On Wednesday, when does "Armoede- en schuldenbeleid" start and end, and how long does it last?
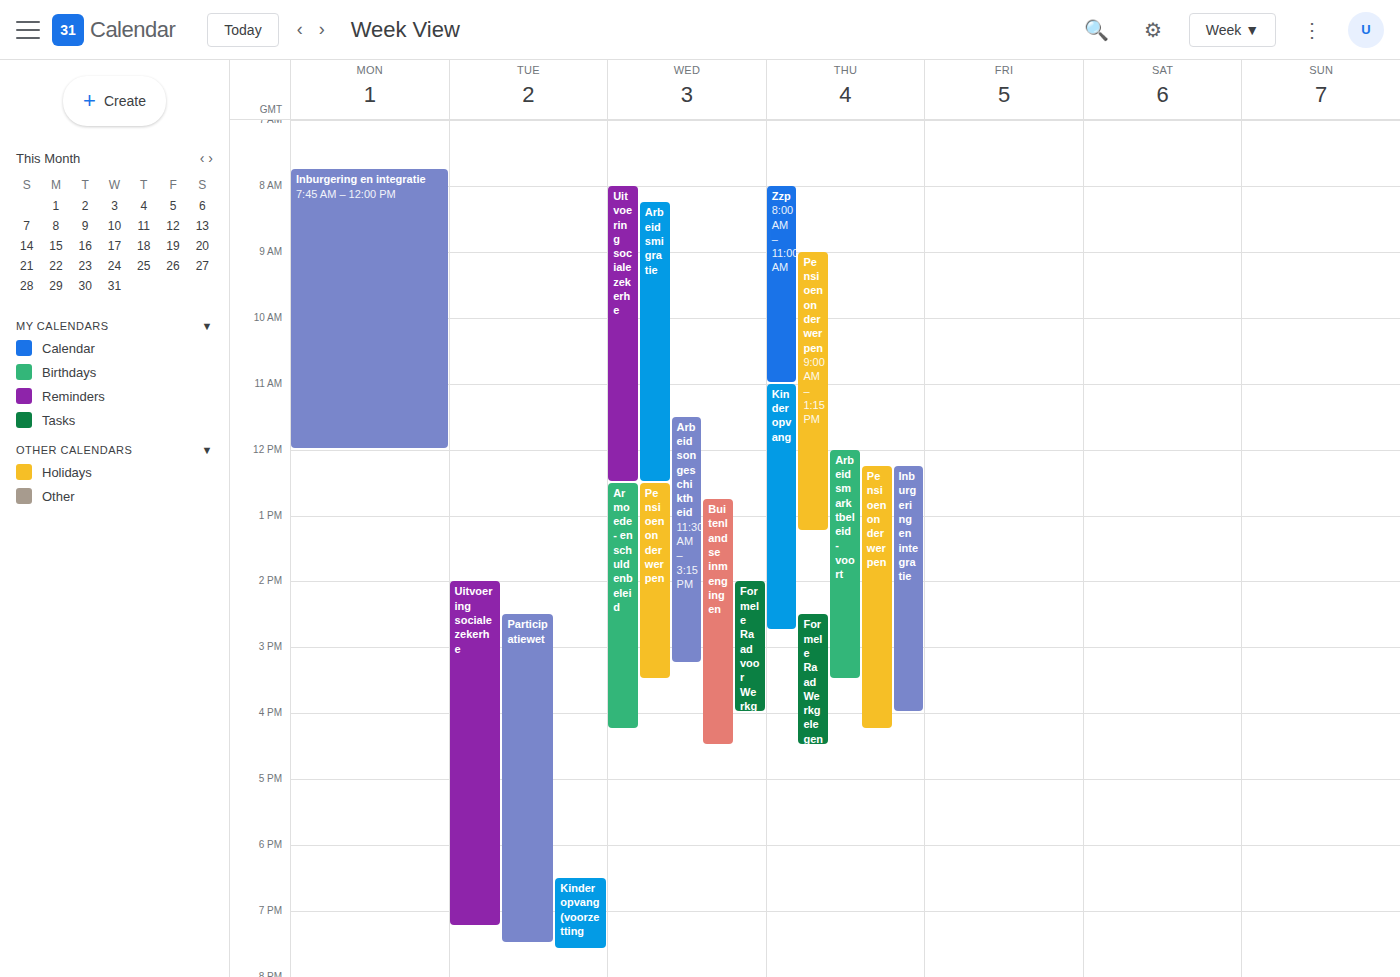
12:30 PM to 4:15 PM, 3 hours 45 minutes